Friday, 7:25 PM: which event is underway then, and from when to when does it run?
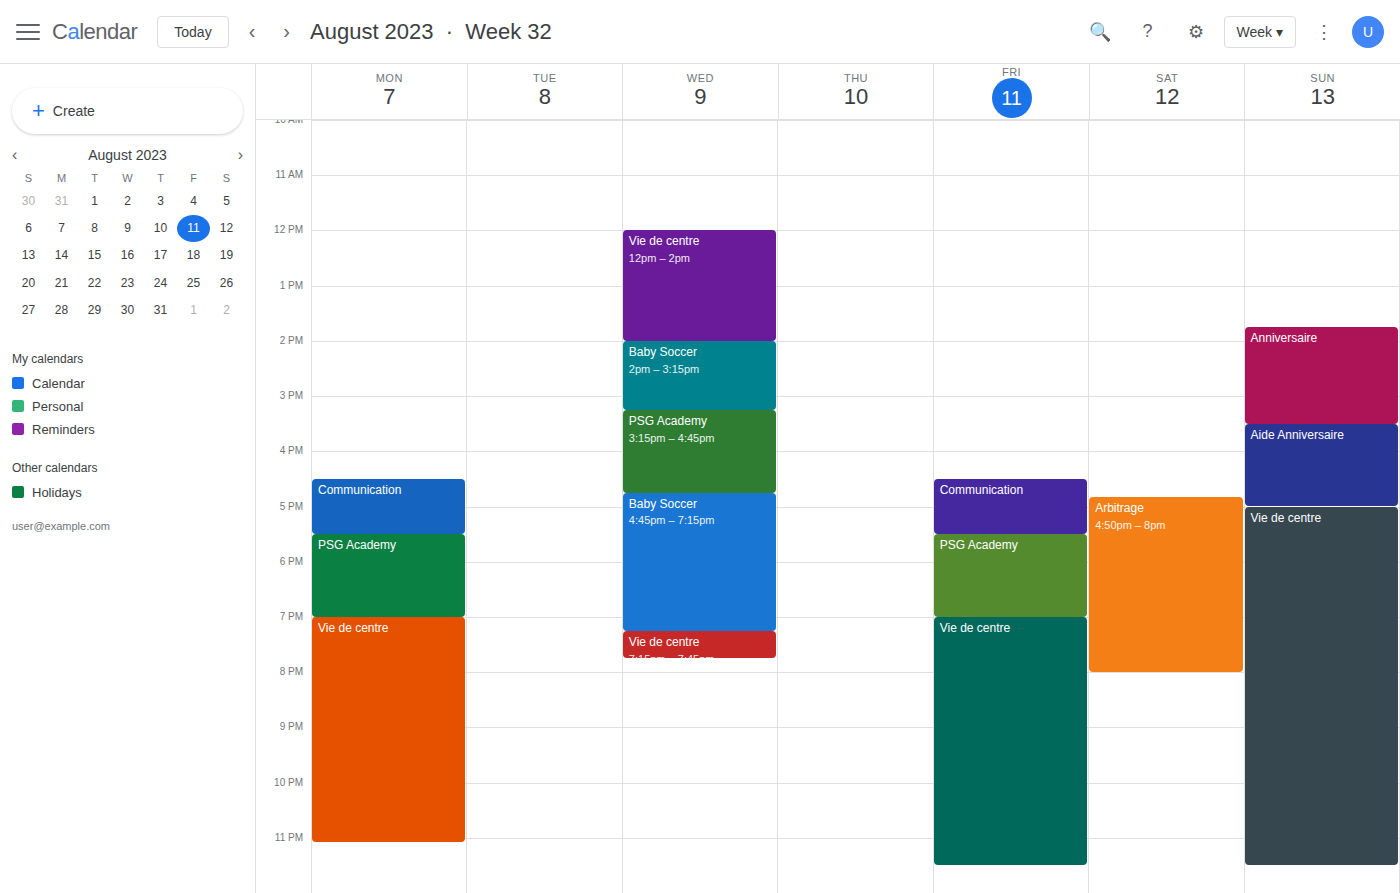
"Vie de centre", 7:00 PM to 11:30 PM